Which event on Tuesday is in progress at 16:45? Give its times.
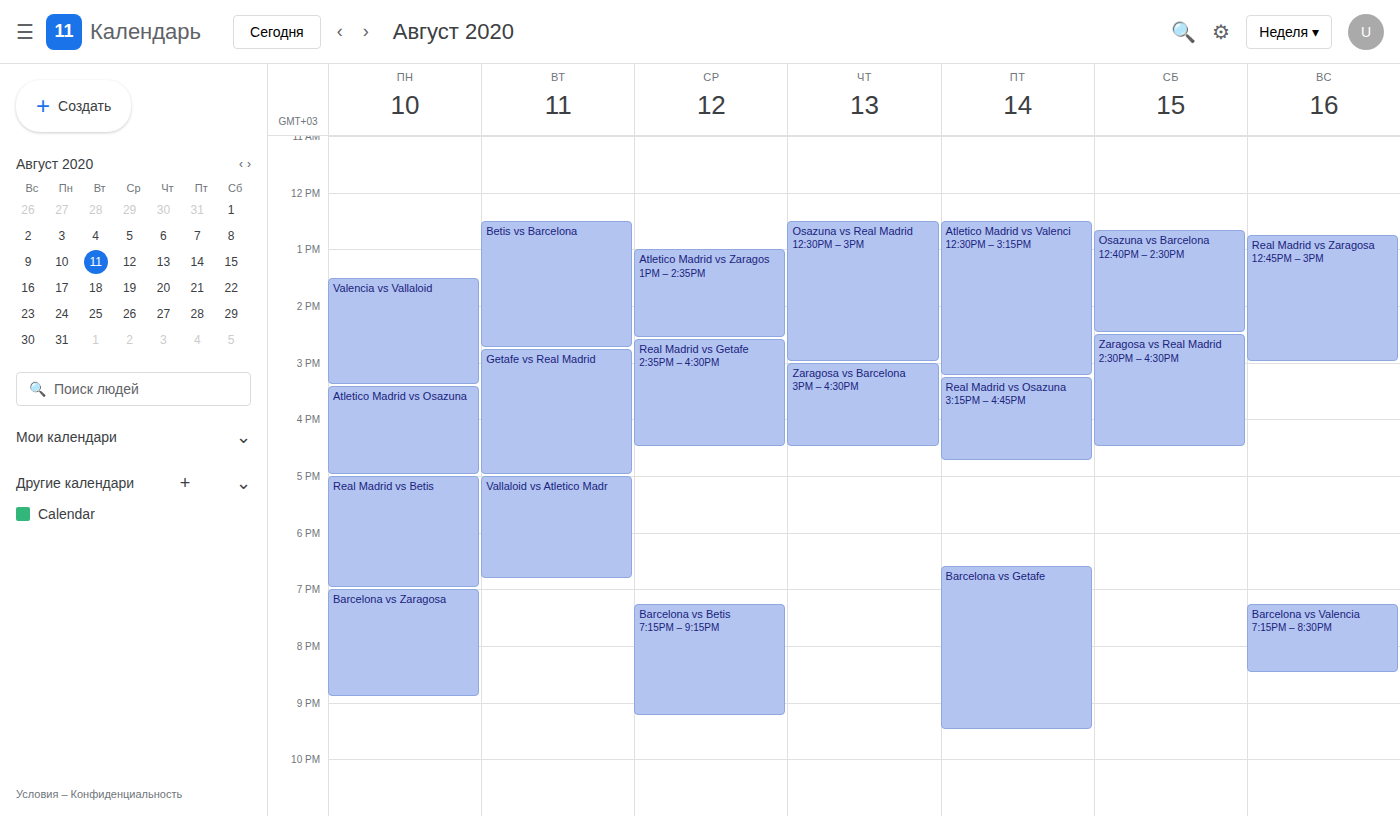
"Getafe vs Real Madrid", 14:45 to 17:00